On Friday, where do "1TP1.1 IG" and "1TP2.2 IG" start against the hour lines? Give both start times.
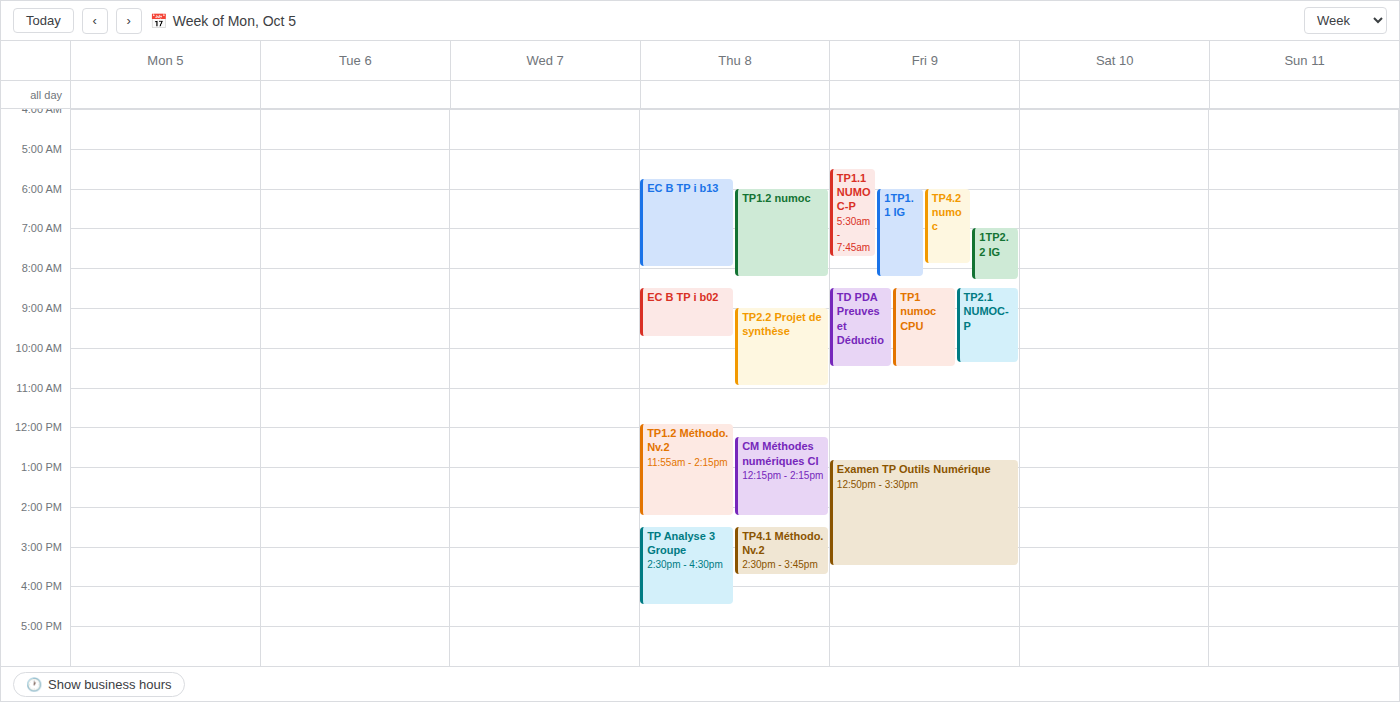
"1TP1.1 IG": 6:00 AM, exactly on the 6 AM line. "1TP2.2 IG": 7:00 AM, exactly on the 7 AM line.